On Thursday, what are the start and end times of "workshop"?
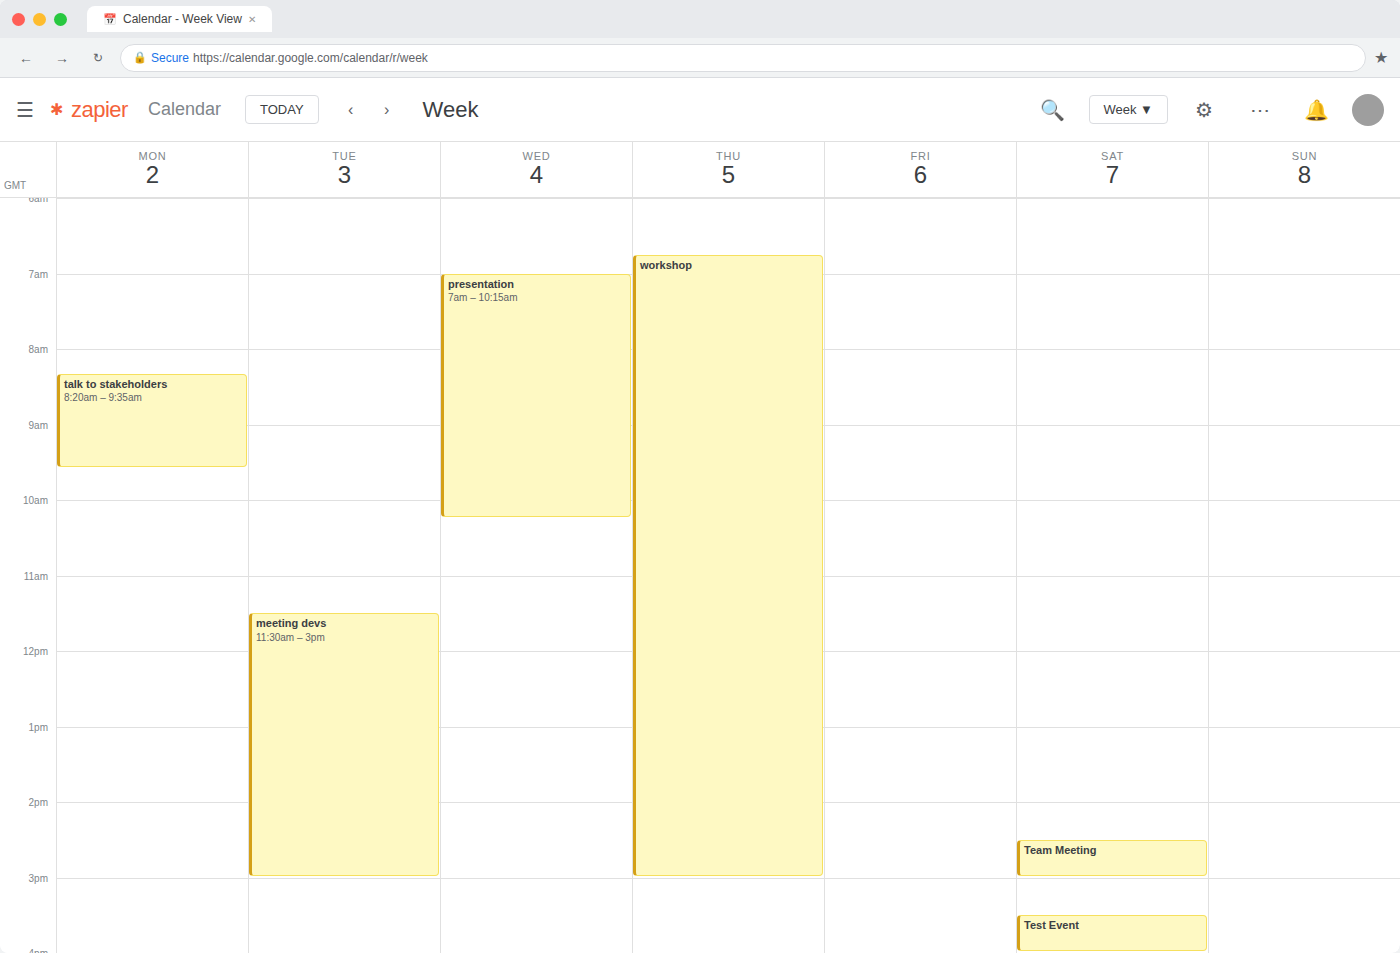
6:45 AM to 3:00 PM